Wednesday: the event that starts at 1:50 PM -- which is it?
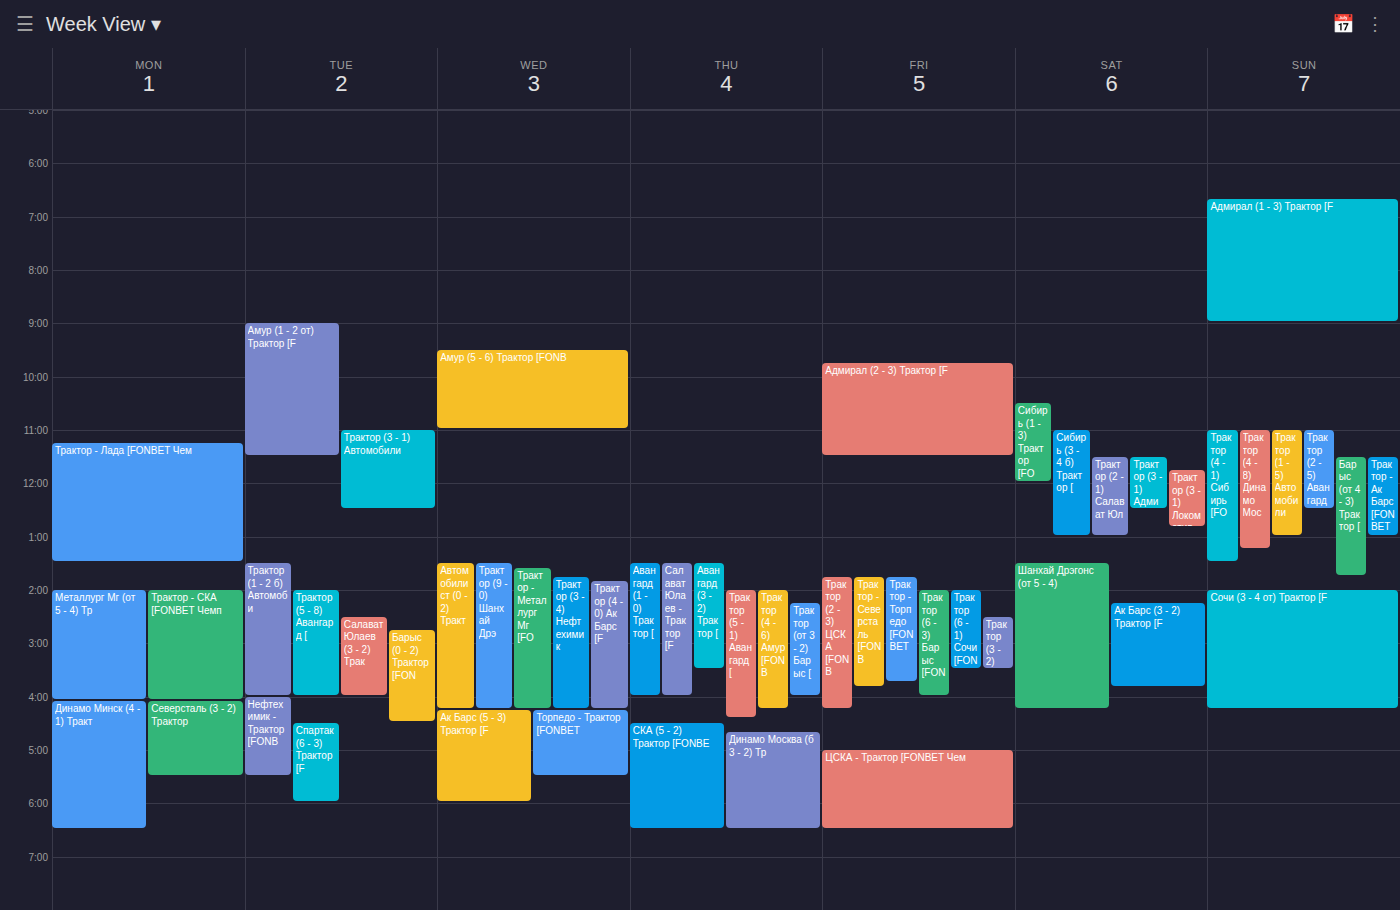
"Трактор (4 - 0) Ак Барс [F"